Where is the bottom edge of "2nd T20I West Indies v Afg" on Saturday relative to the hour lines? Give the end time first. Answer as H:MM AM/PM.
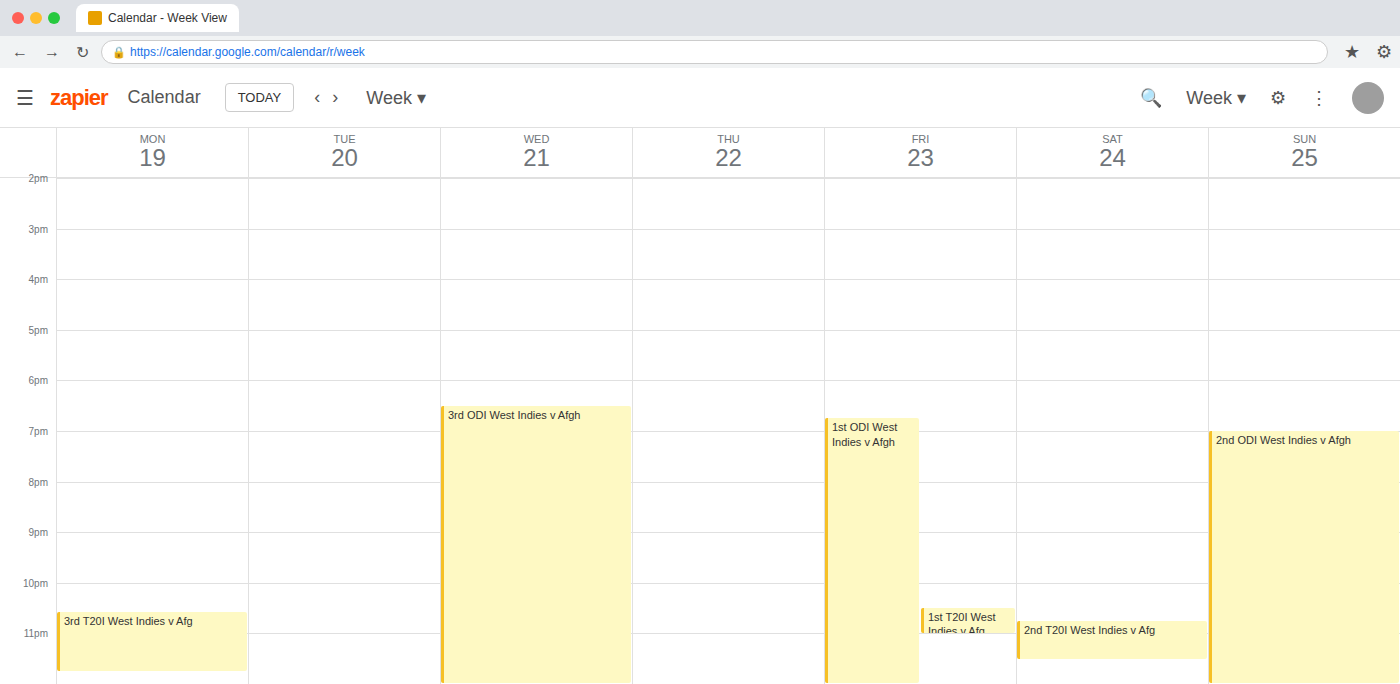
11:30 PM -- halfway between the 11 PM and 12 AM lines.